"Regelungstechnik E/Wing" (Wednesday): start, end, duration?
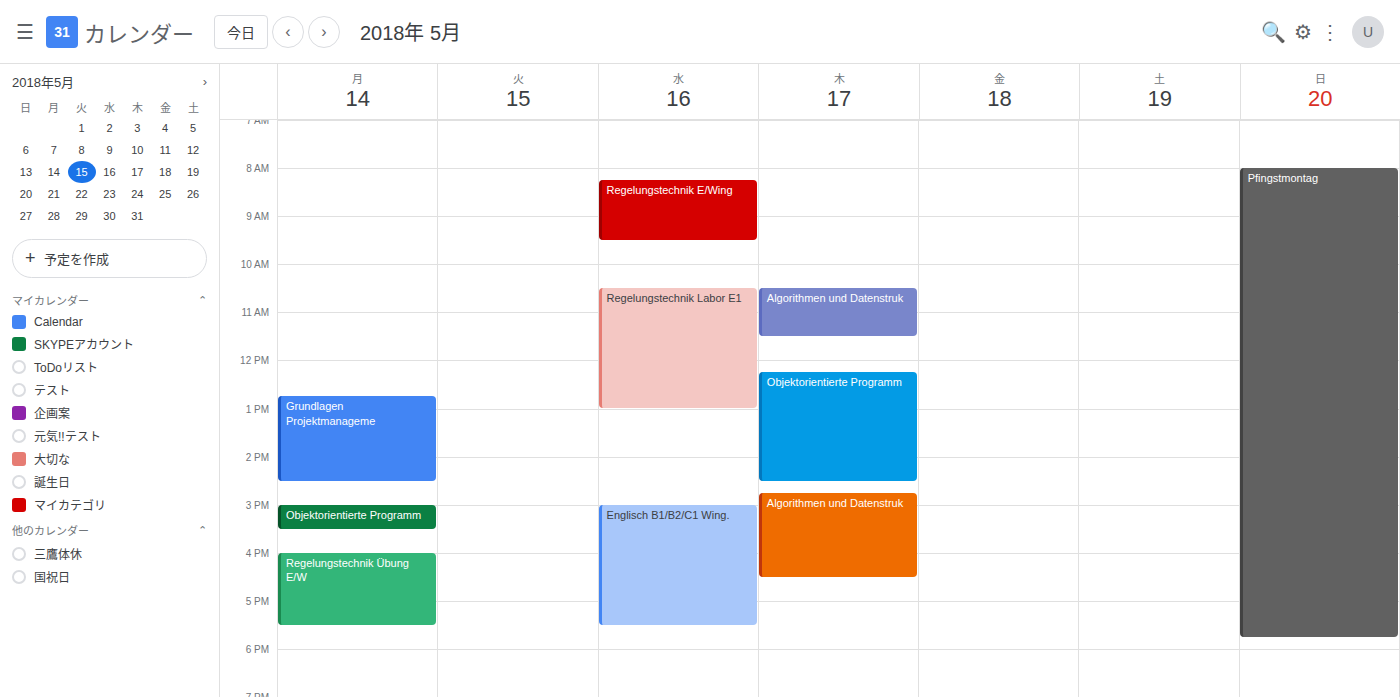
8:15 AM to 9:30 AM, 1 hour 15 minutes